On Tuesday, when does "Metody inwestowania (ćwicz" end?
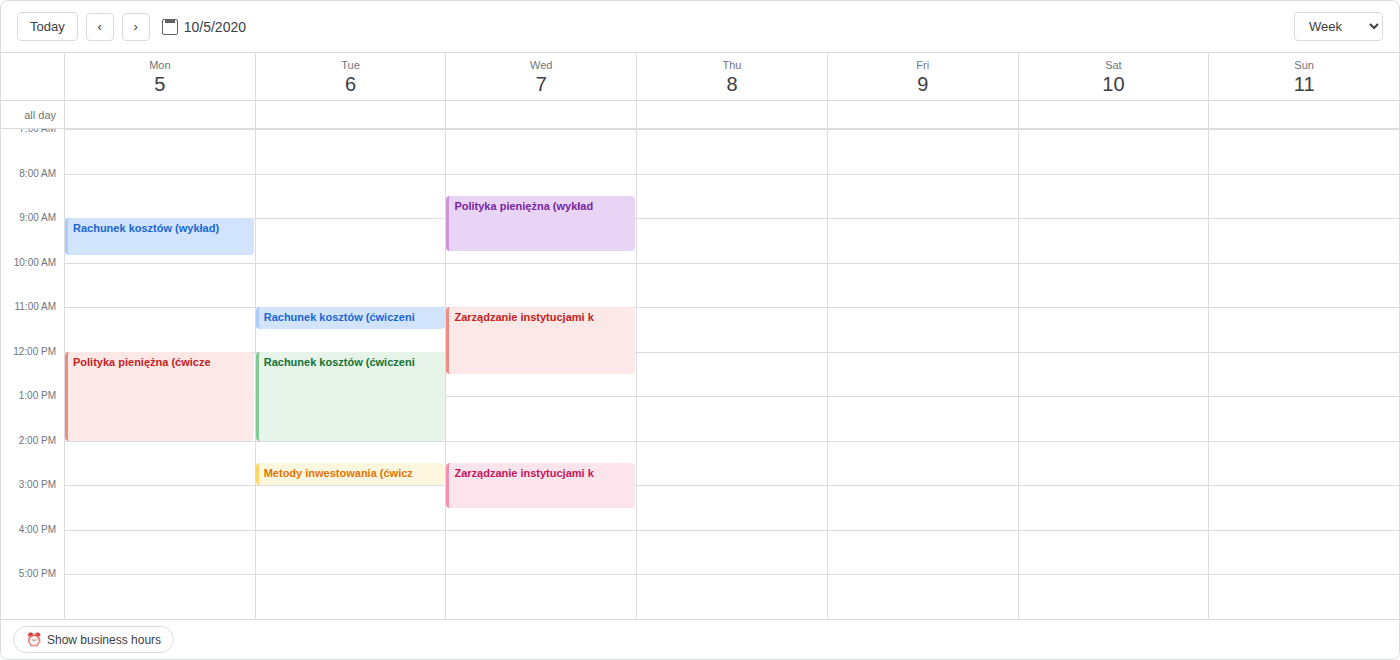
3:00 PM